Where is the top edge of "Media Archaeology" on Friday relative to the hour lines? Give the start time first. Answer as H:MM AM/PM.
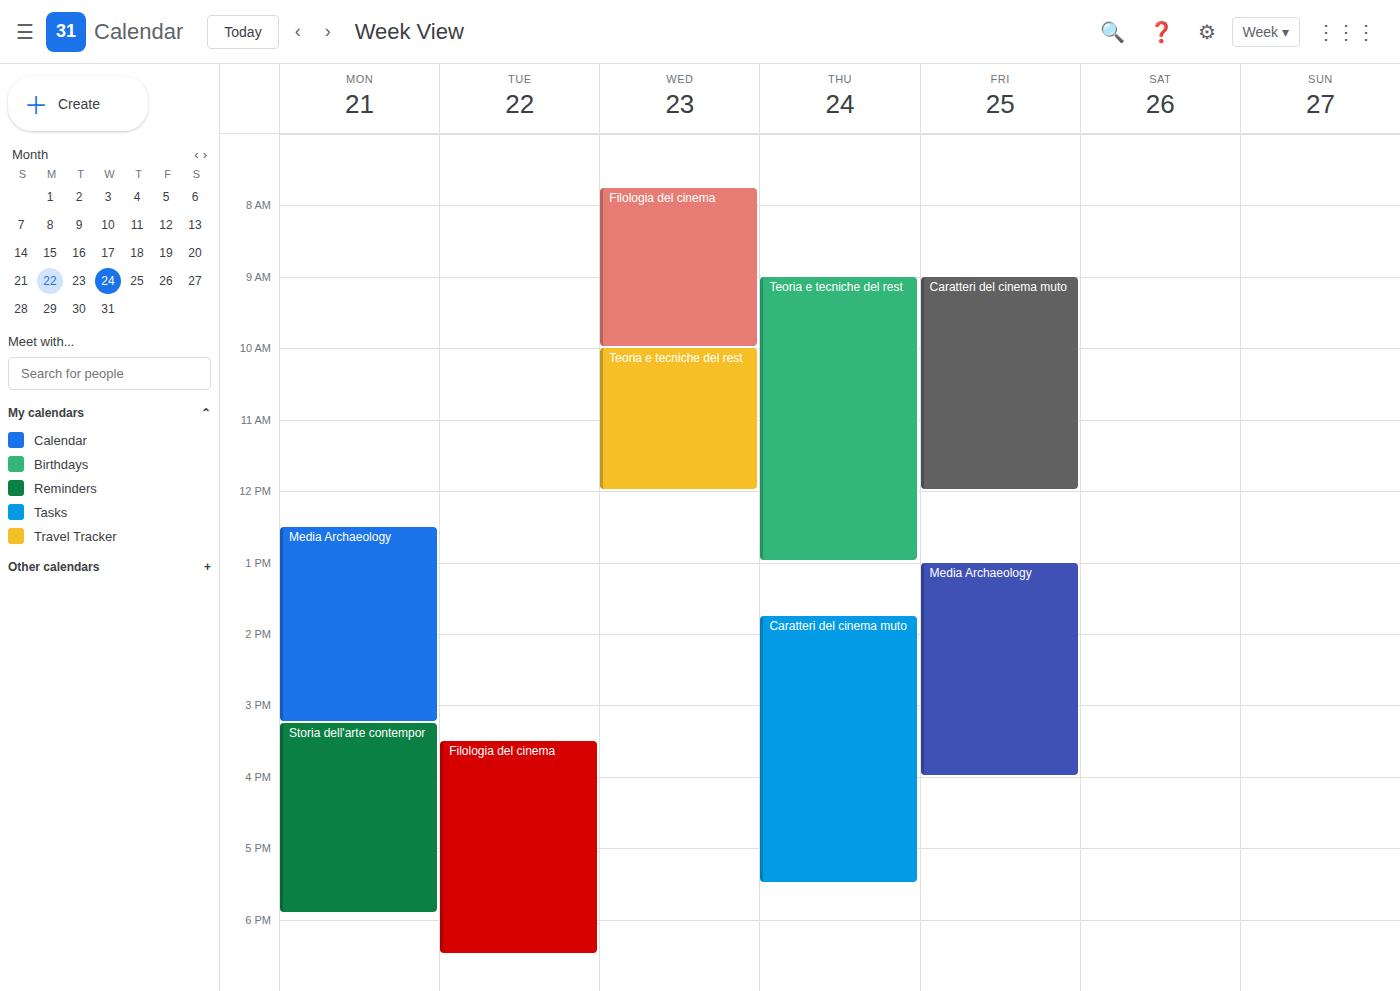
1:00 PM -- exactly on the 1 PM line.